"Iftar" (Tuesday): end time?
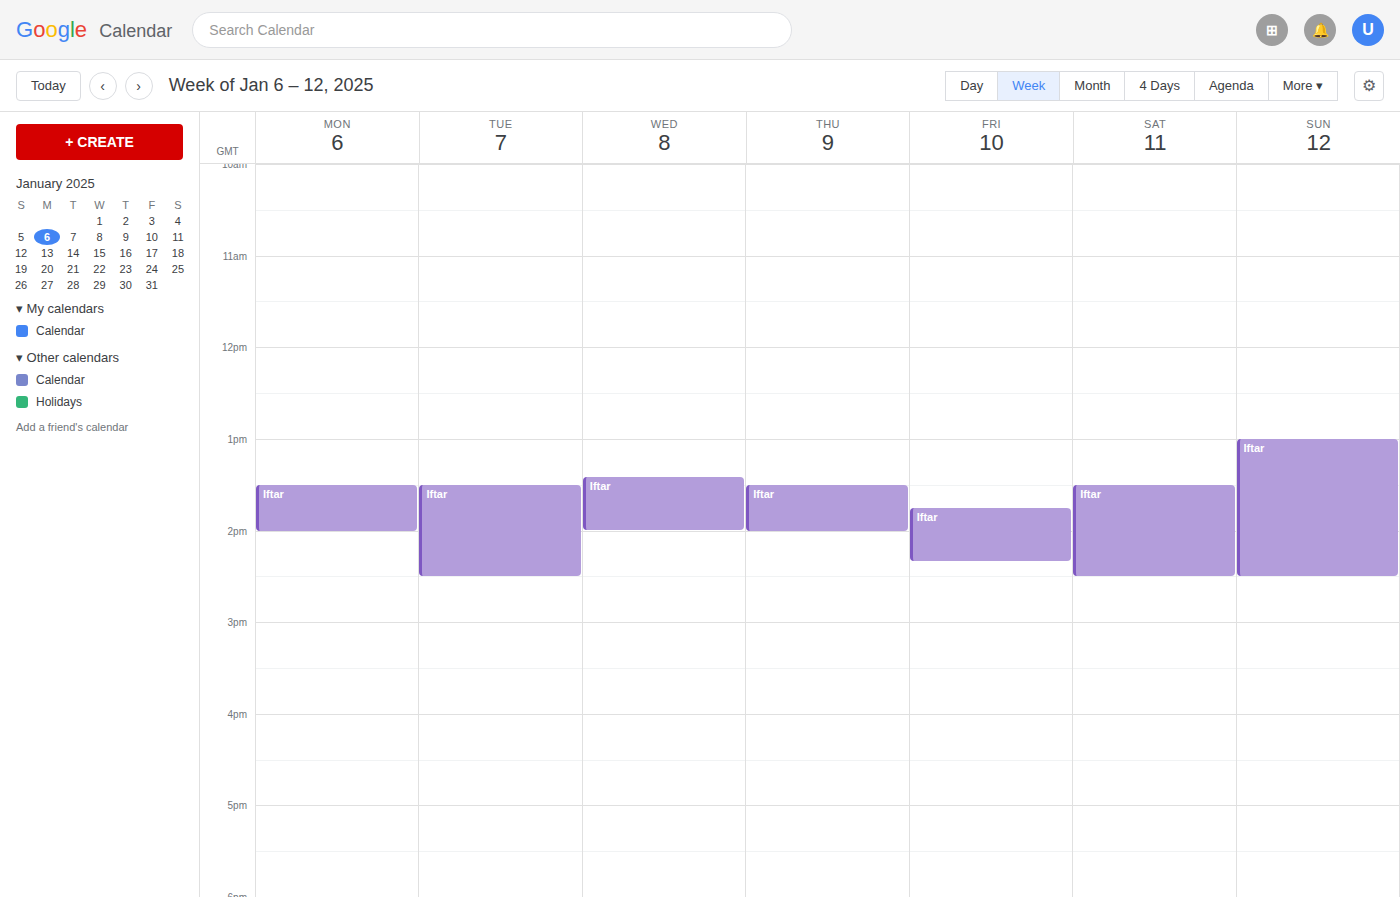
2:30 PM